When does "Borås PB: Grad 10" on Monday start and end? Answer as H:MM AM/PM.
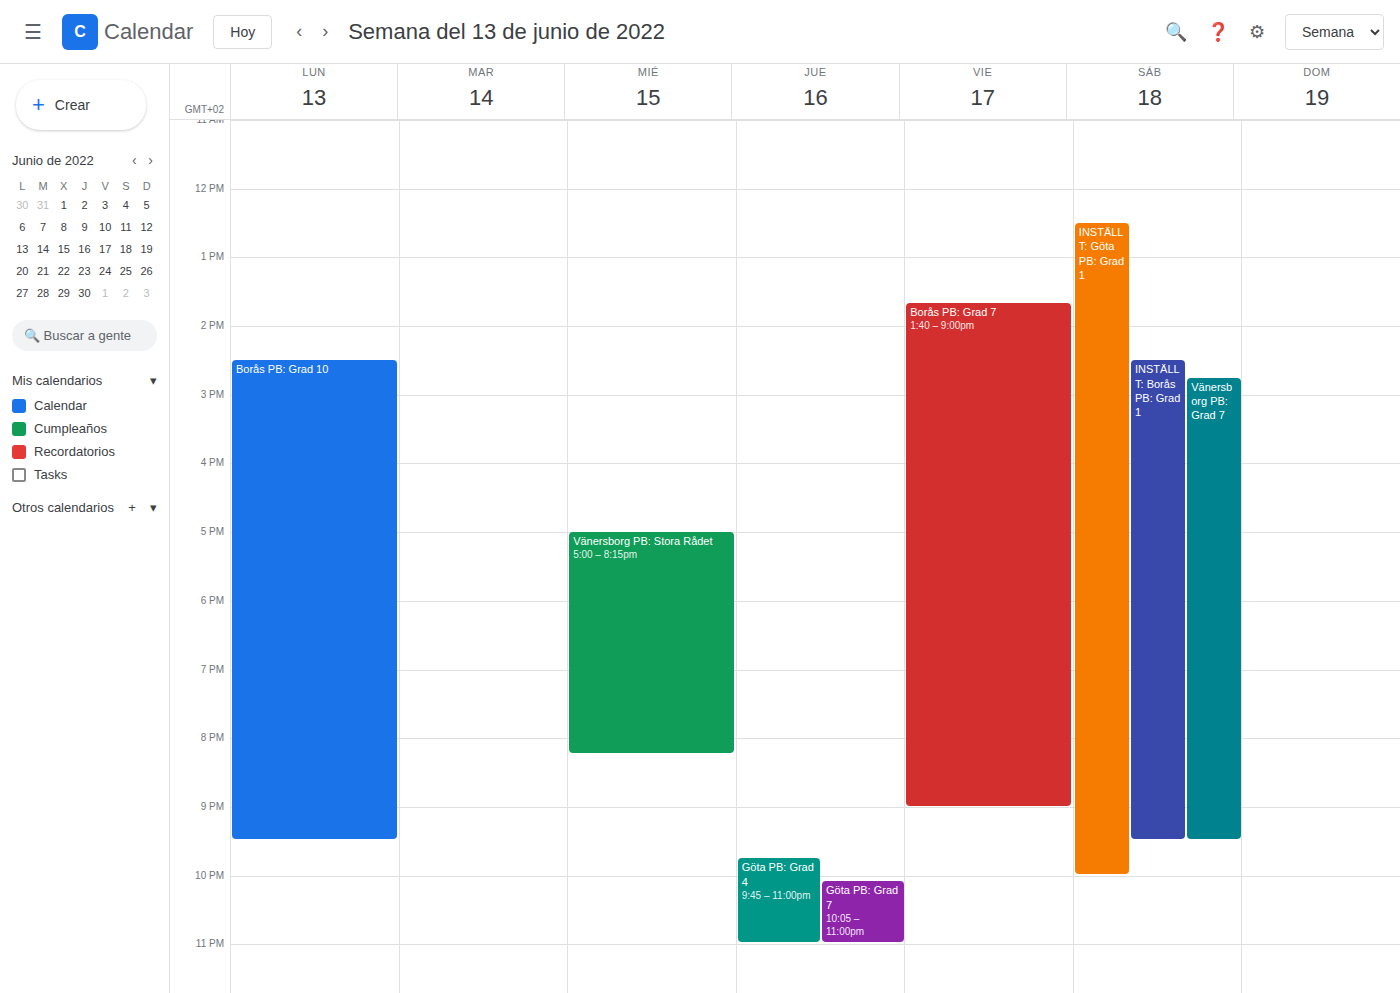
2:30 PM to 9:30 PM